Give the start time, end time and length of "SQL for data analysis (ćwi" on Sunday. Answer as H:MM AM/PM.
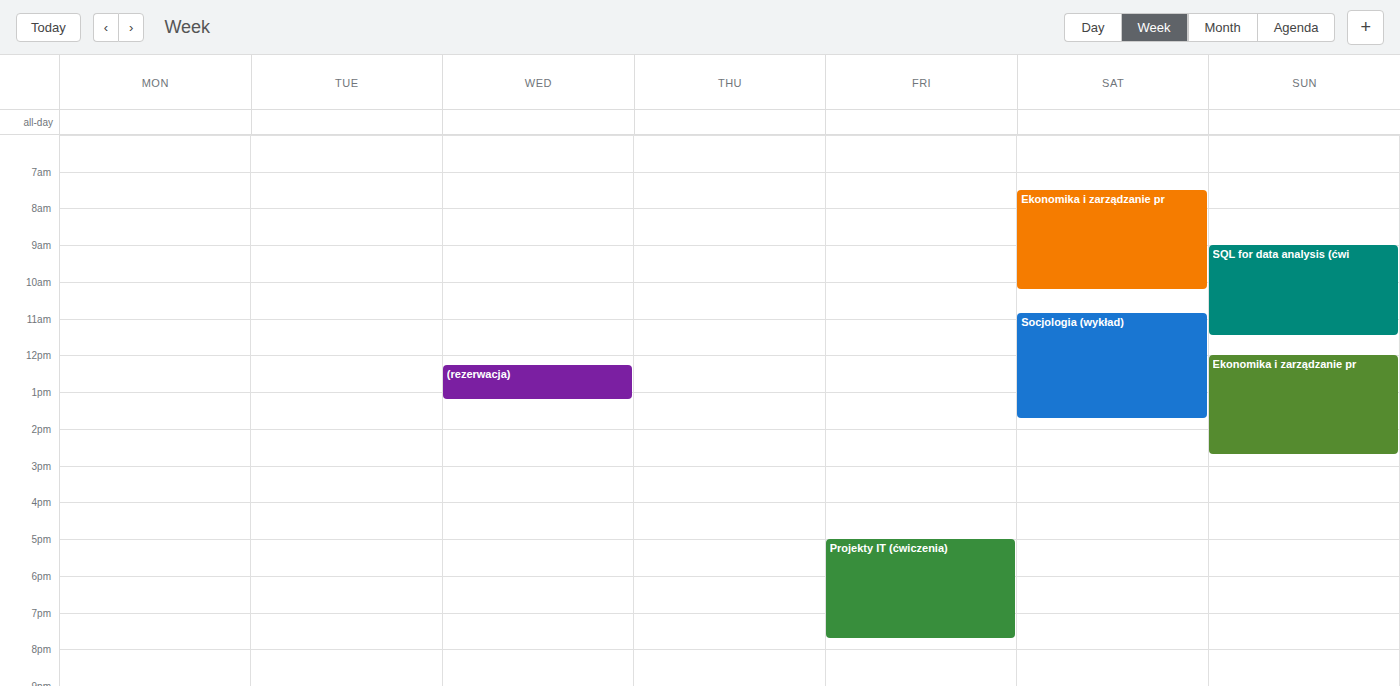
9:00 AM to 11:30 AM, 2 hours 30 minutes